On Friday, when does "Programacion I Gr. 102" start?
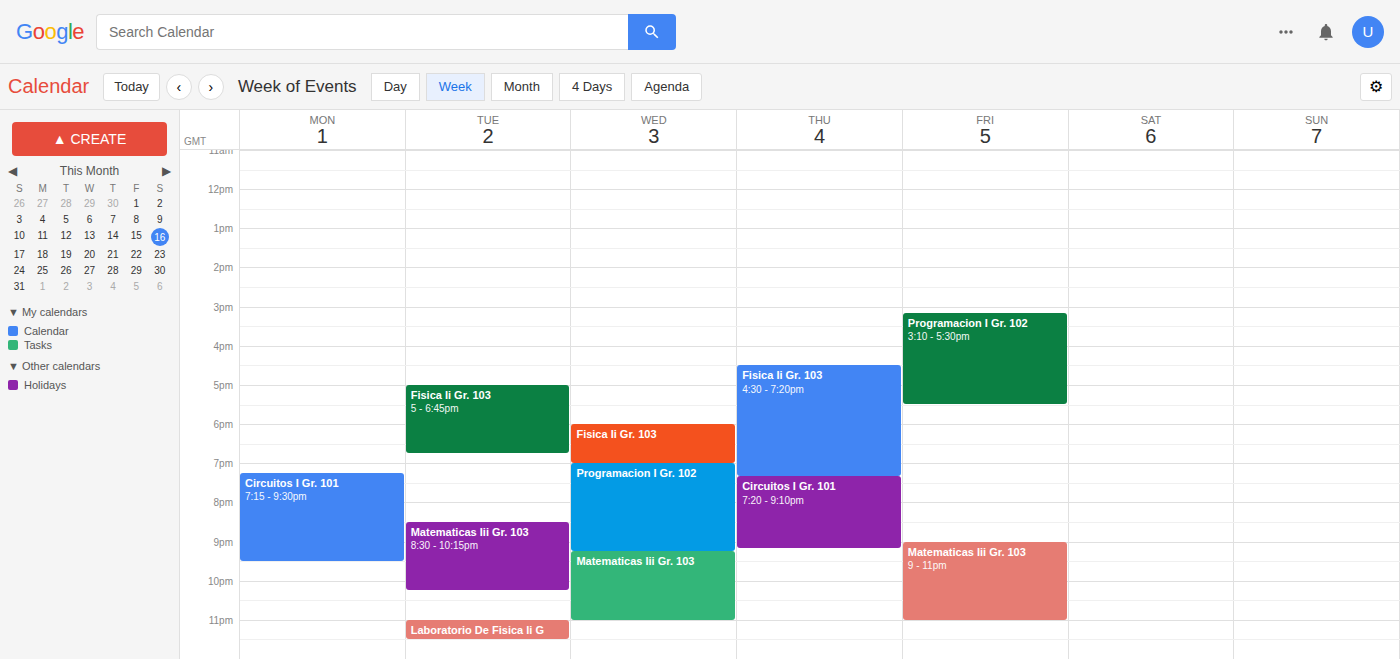
3:10 PM